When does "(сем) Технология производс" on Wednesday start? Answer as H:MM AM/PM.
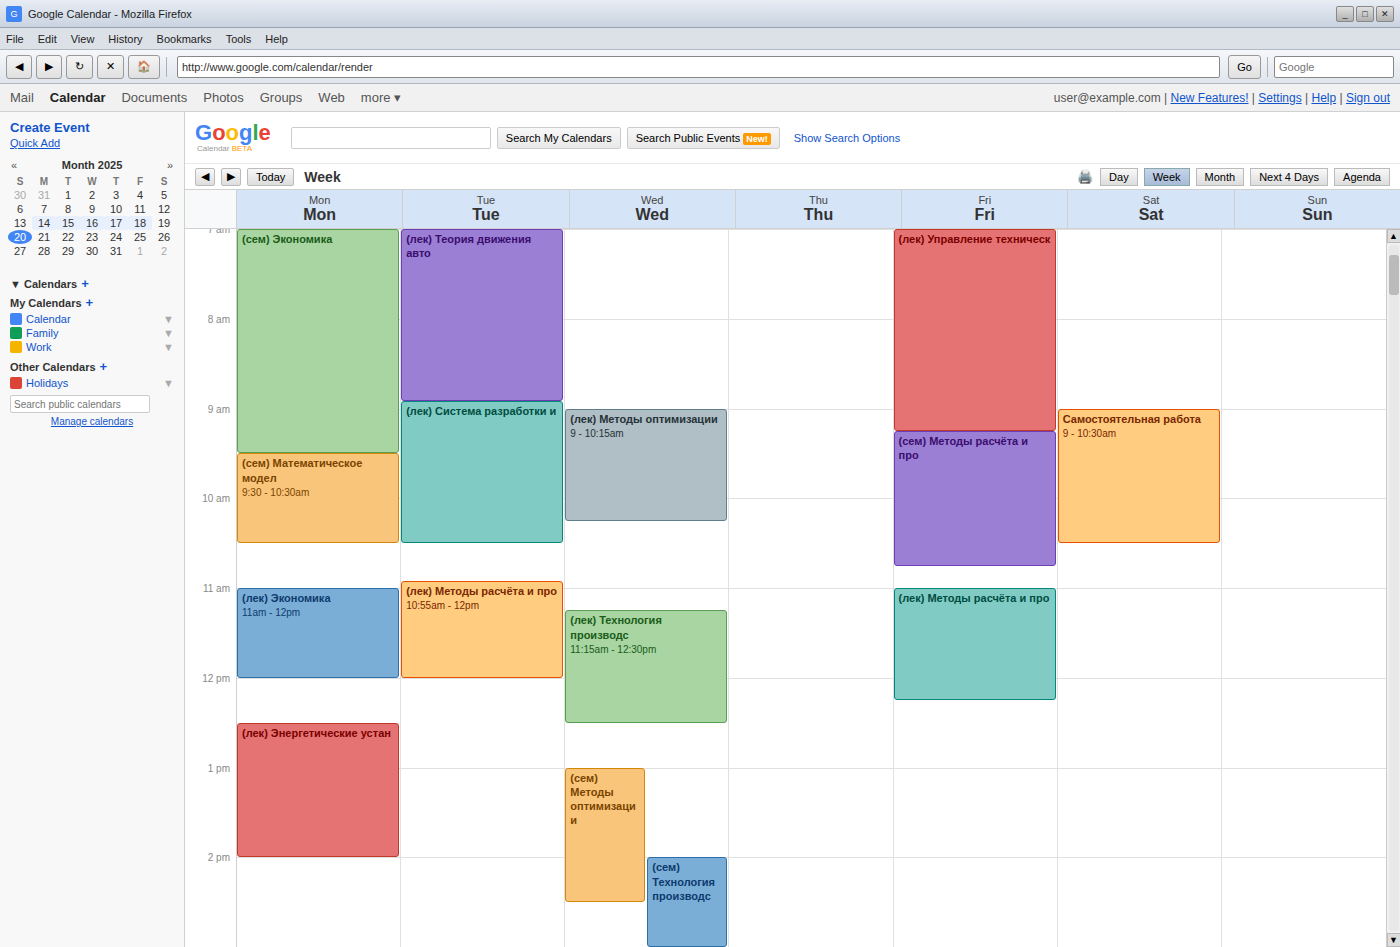
2:00 PM